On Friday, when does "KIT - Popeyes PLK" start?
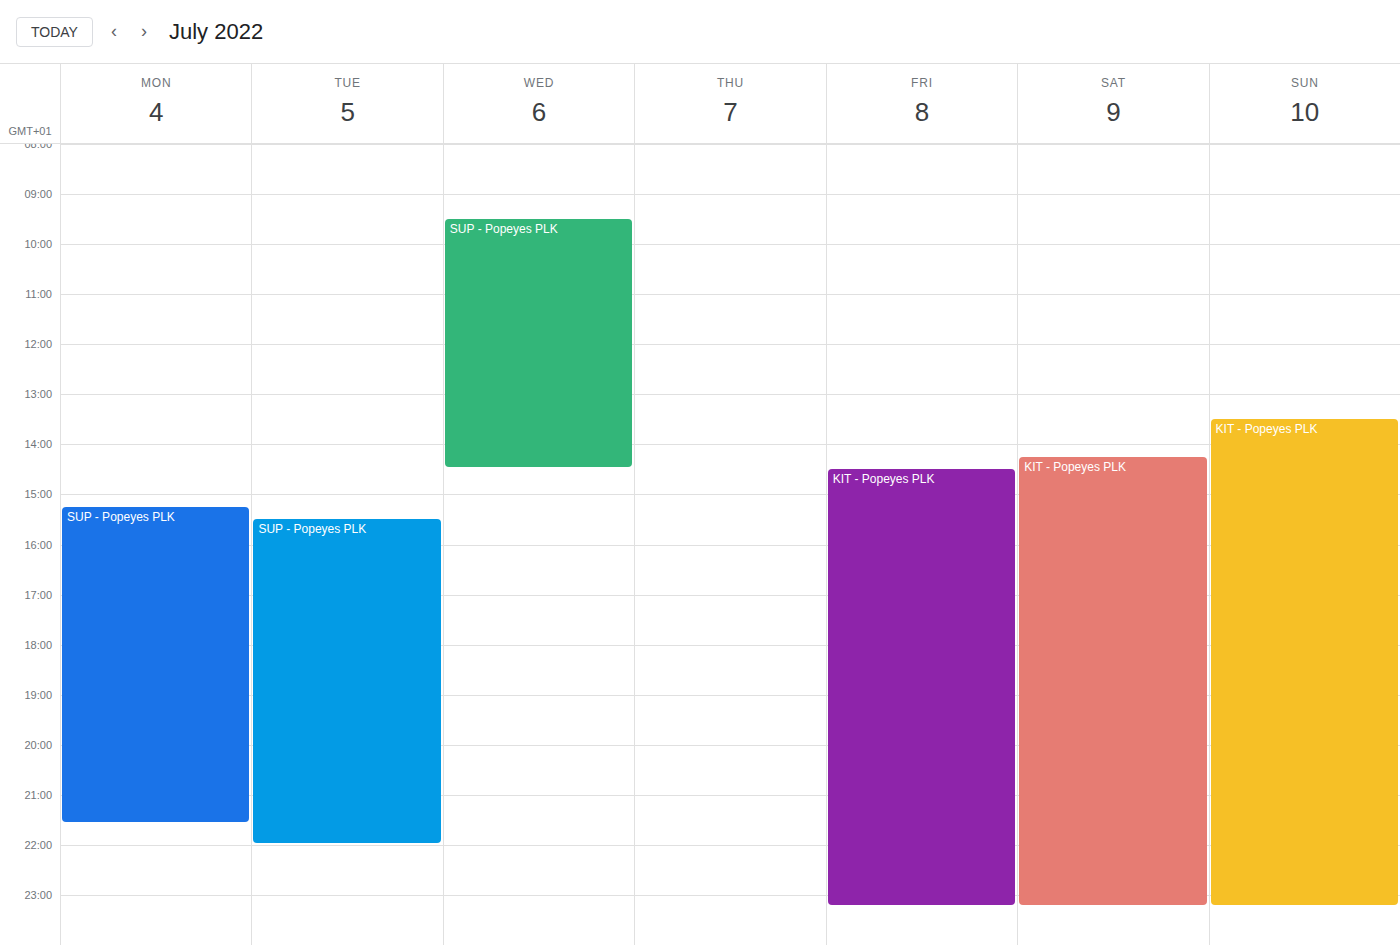
2:30 PM